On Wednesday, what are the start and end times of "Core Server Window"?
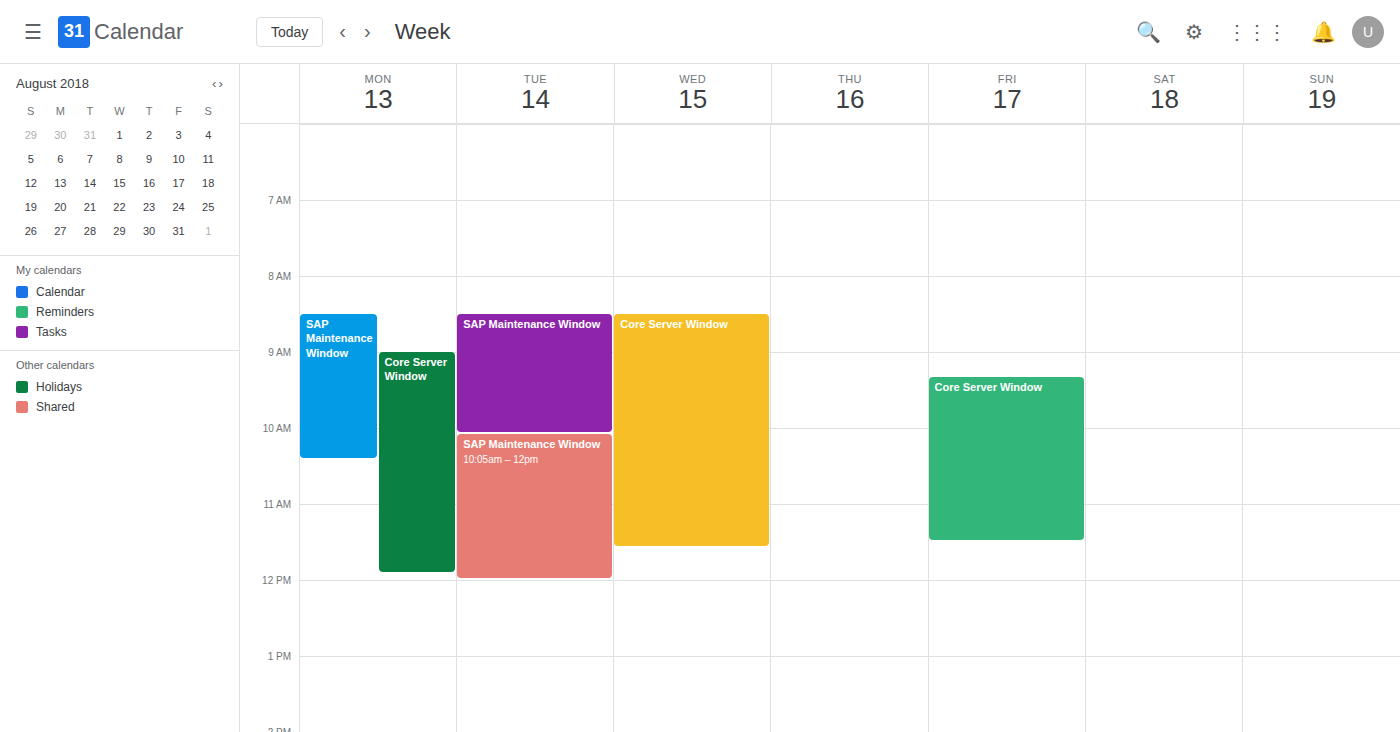
8:30 AM to 11:35 AM